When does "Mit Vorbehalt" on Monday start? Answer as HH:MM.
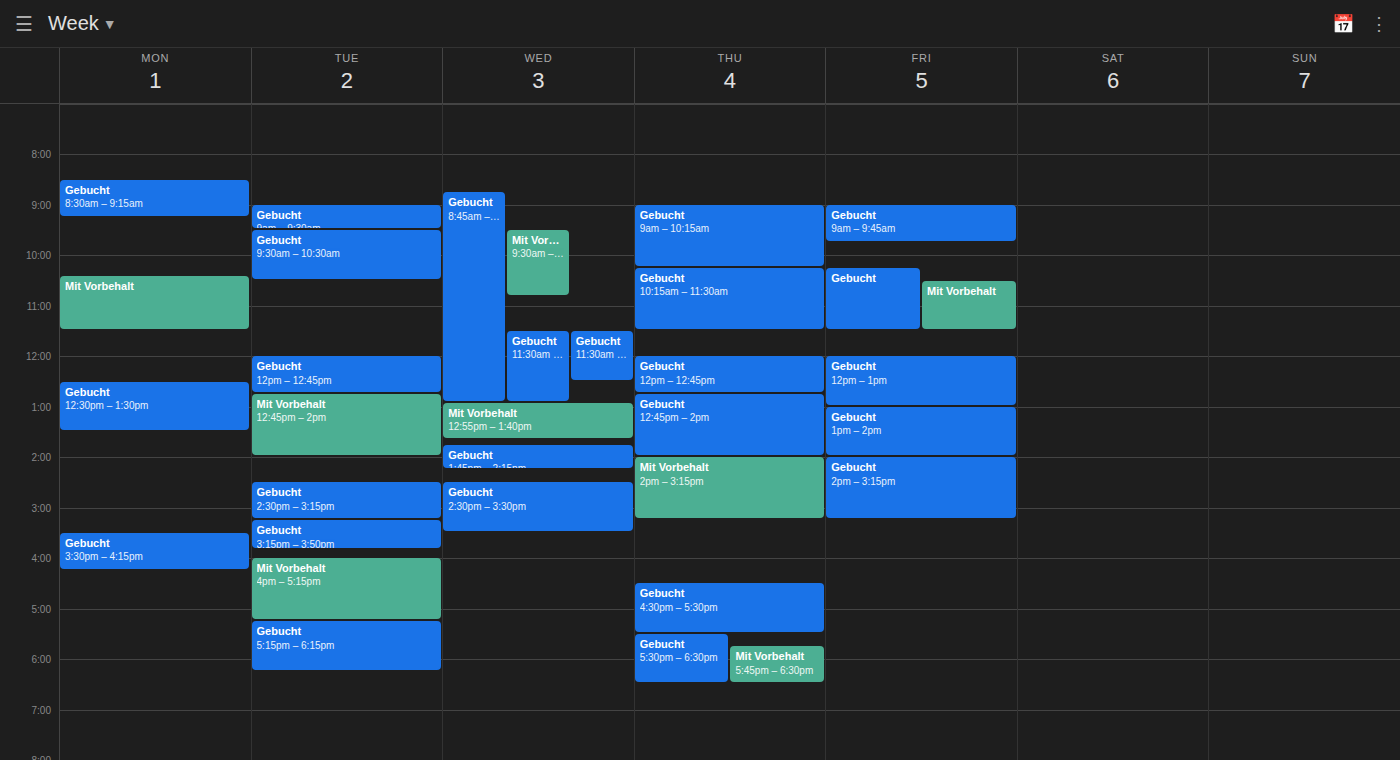
10:25